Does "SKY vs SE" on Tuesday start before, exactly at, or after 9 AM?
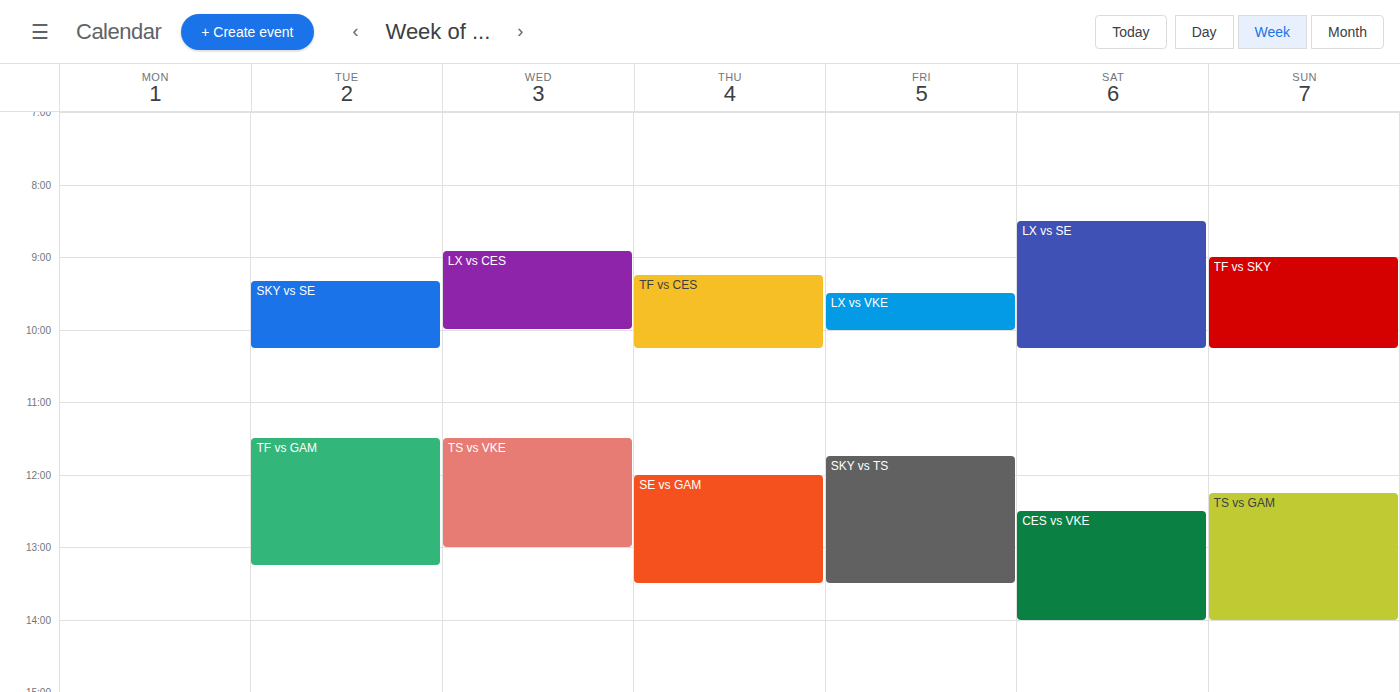
9:20 AM -- after 9 AM, 20 minutes below the 9 AM line.